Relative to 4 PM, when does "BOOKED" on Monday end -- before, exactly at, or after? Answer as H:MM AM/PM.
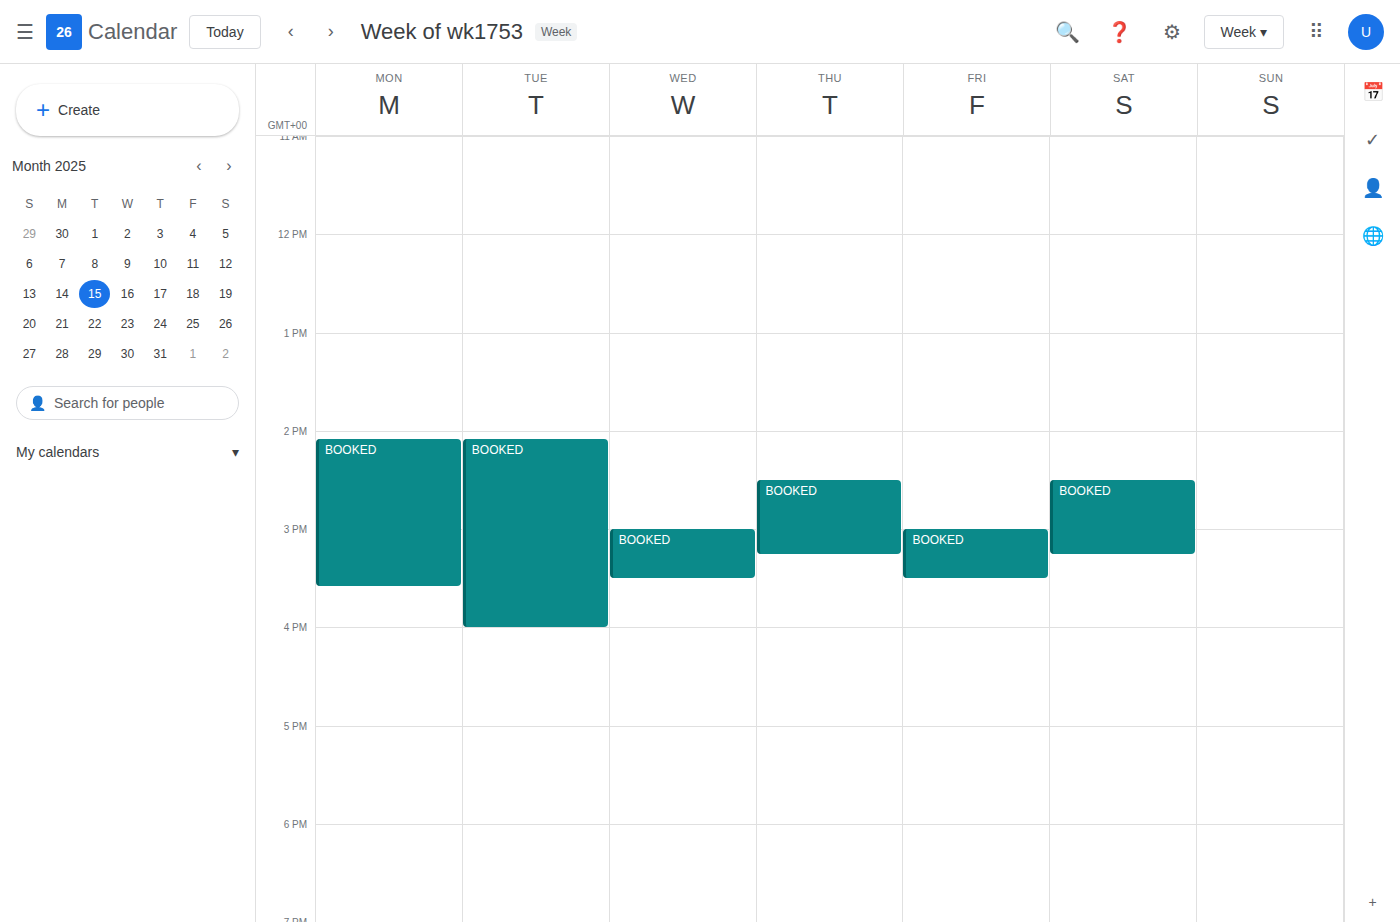
3:35 PM -- before 4 PM, 25 minutes above the 4 PM line.